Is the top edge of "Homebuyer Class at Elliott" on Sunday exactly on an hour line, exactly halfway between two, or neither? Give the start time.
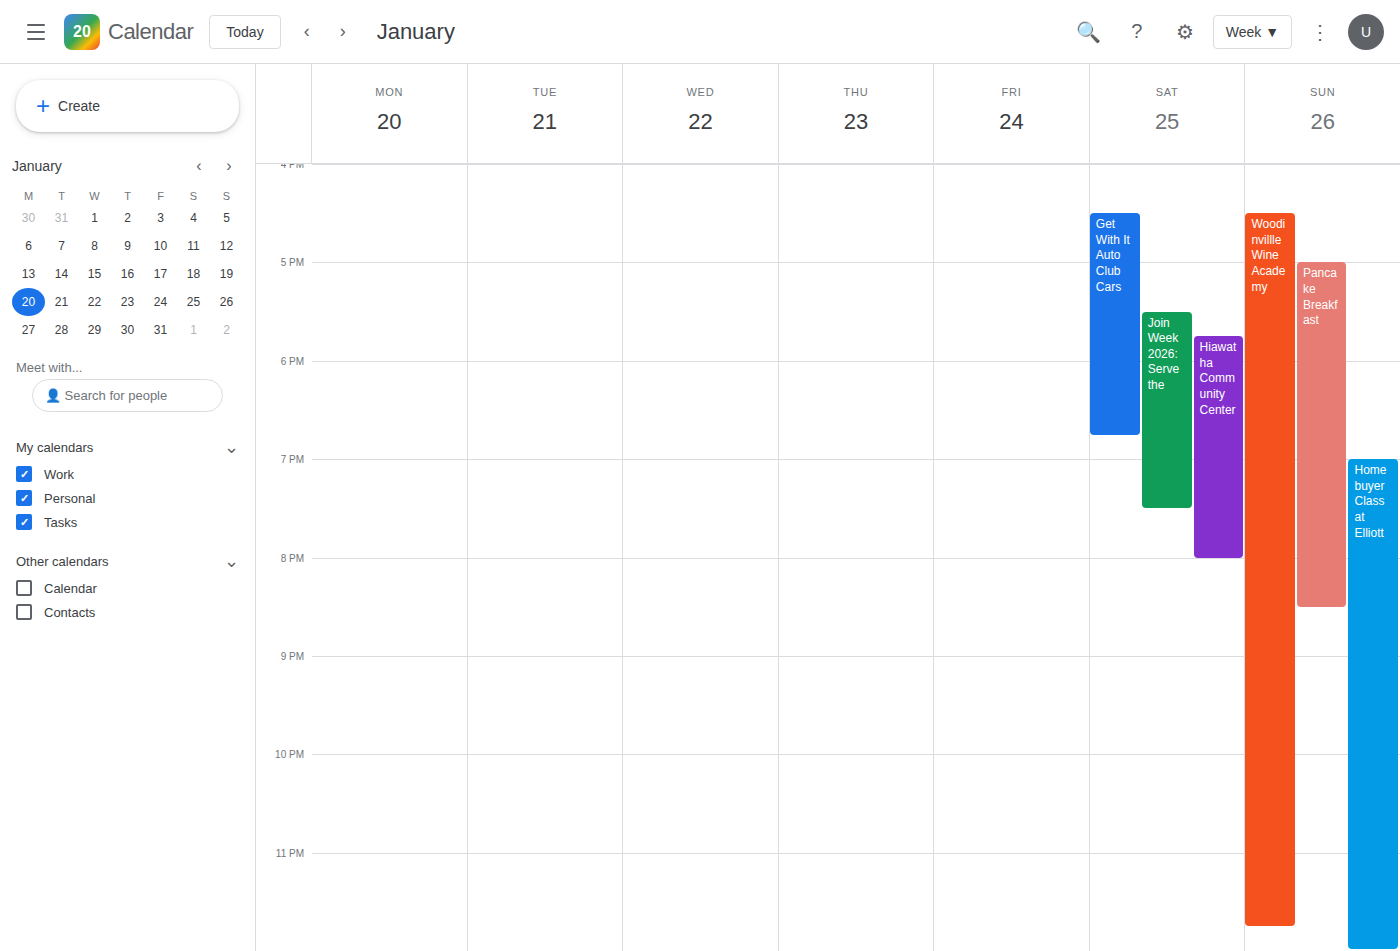
7:00 PM -- exactly on the 7 PM line.